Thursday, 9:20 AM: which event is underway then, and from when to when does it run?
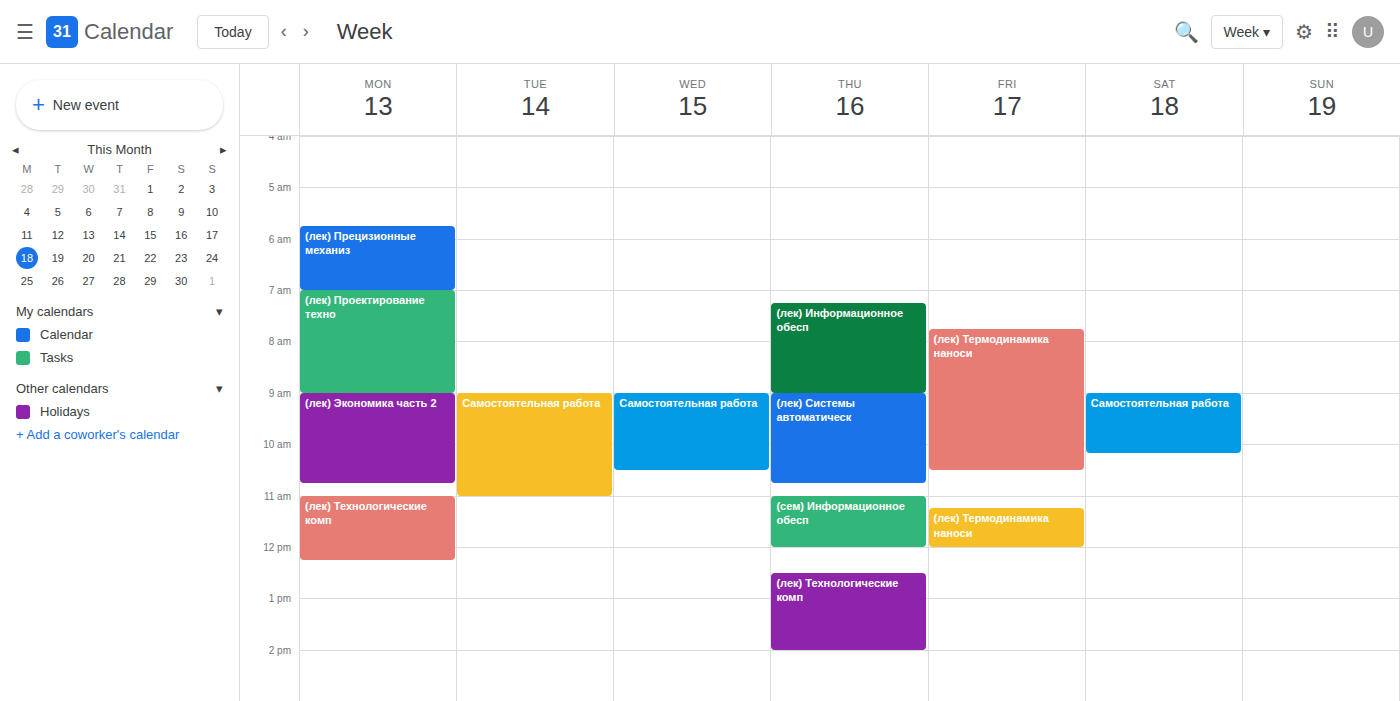
"(лек) Системы автоматическ", 9:00 AM to 10:45 AM